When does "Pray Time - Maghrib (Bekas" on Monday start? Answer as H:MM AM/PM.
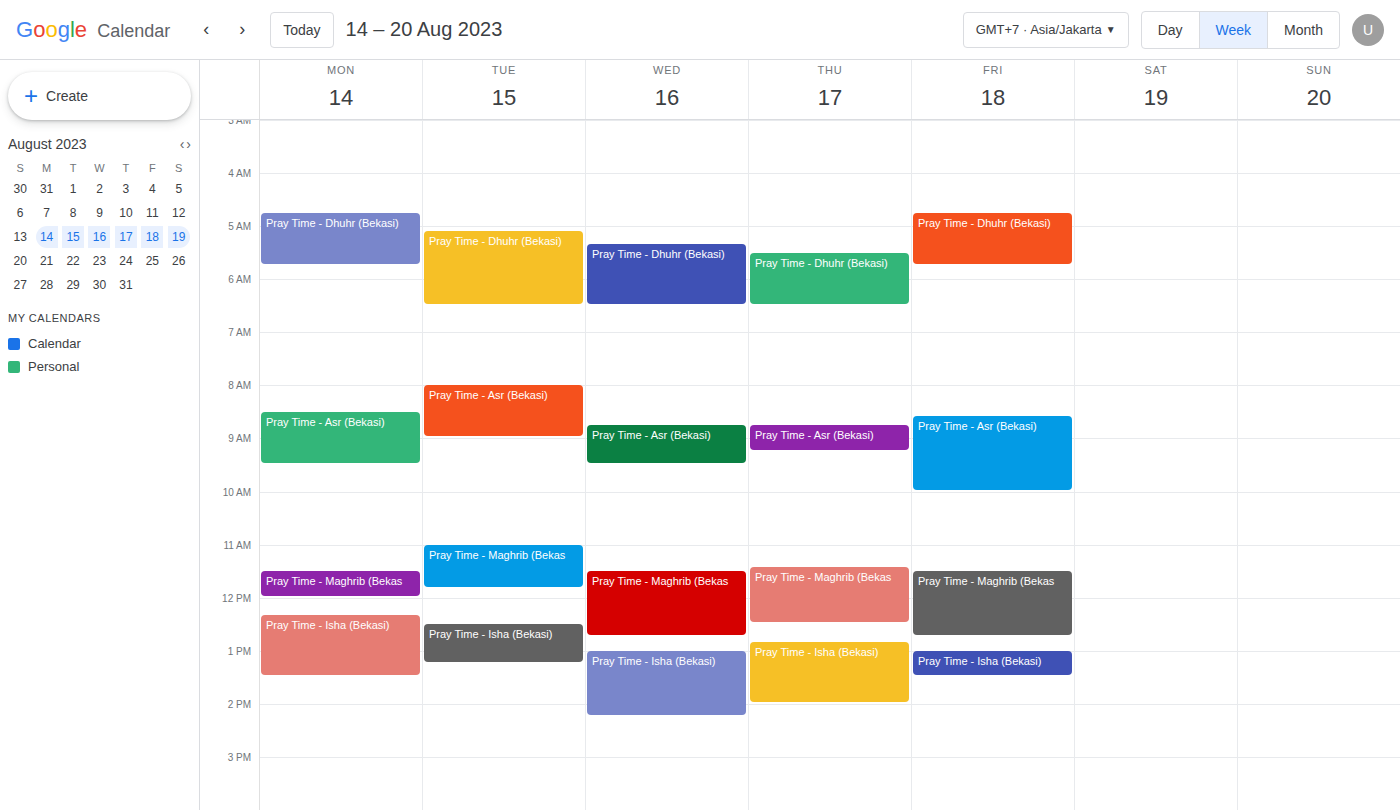
11:30 AM